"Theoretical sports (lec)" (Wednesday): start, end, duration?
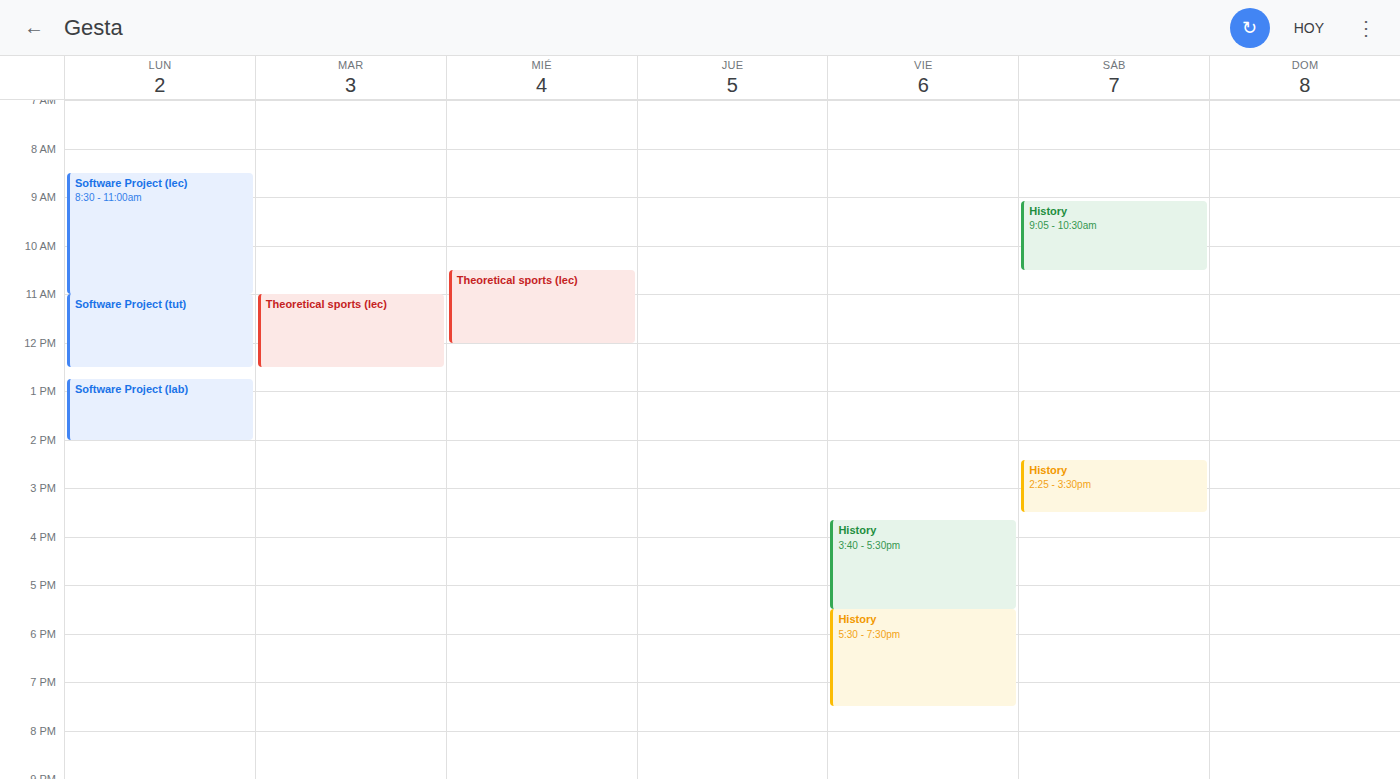
10:30 to 12:00, 1 hour 30 minutes